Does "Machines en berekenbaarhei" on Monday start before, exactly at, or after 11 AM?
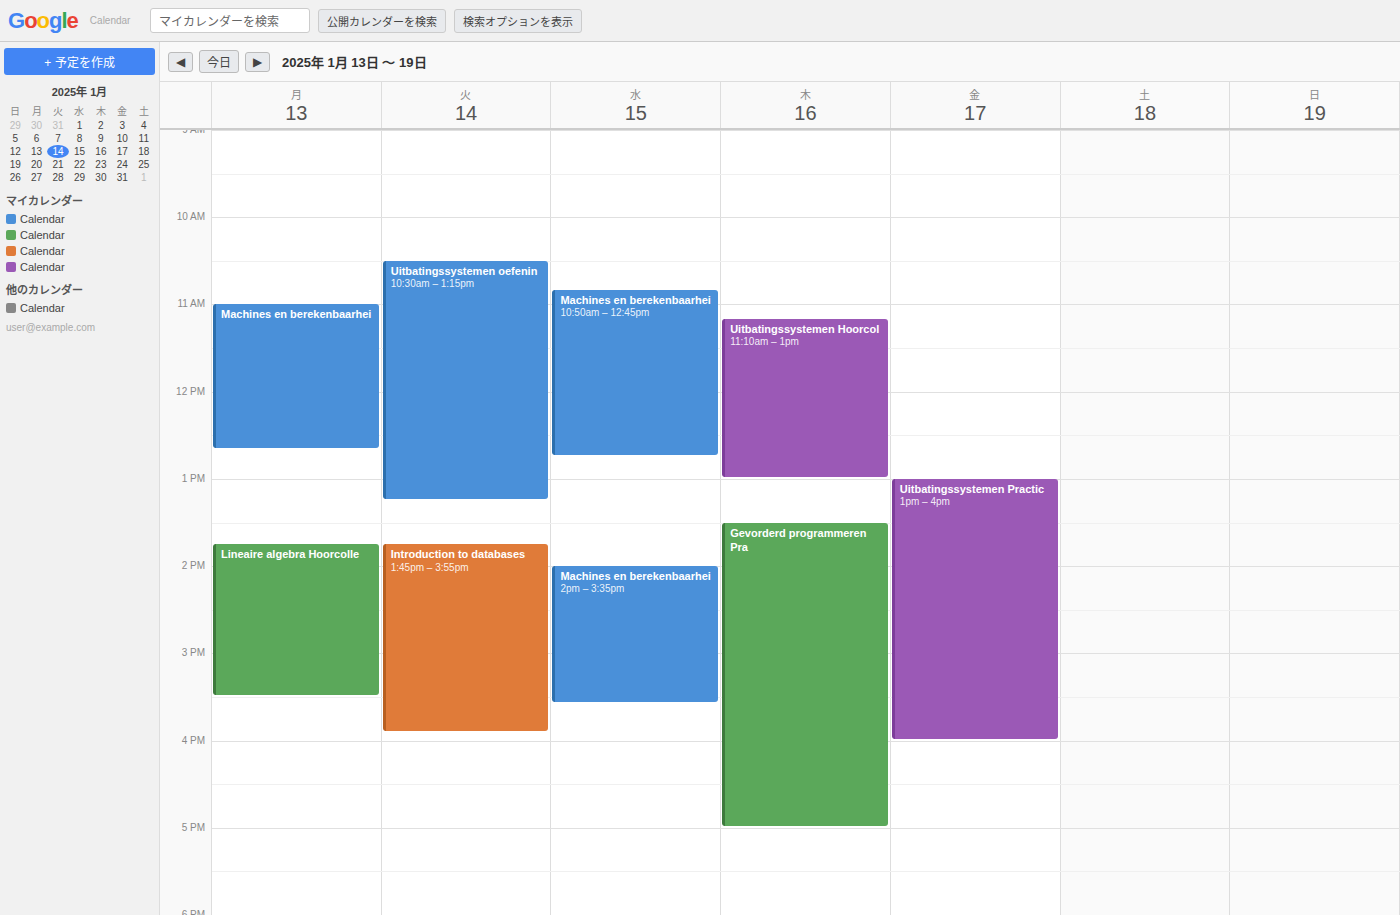
11:00 AM -- exactly at 11 AM, on the 11 AM line.